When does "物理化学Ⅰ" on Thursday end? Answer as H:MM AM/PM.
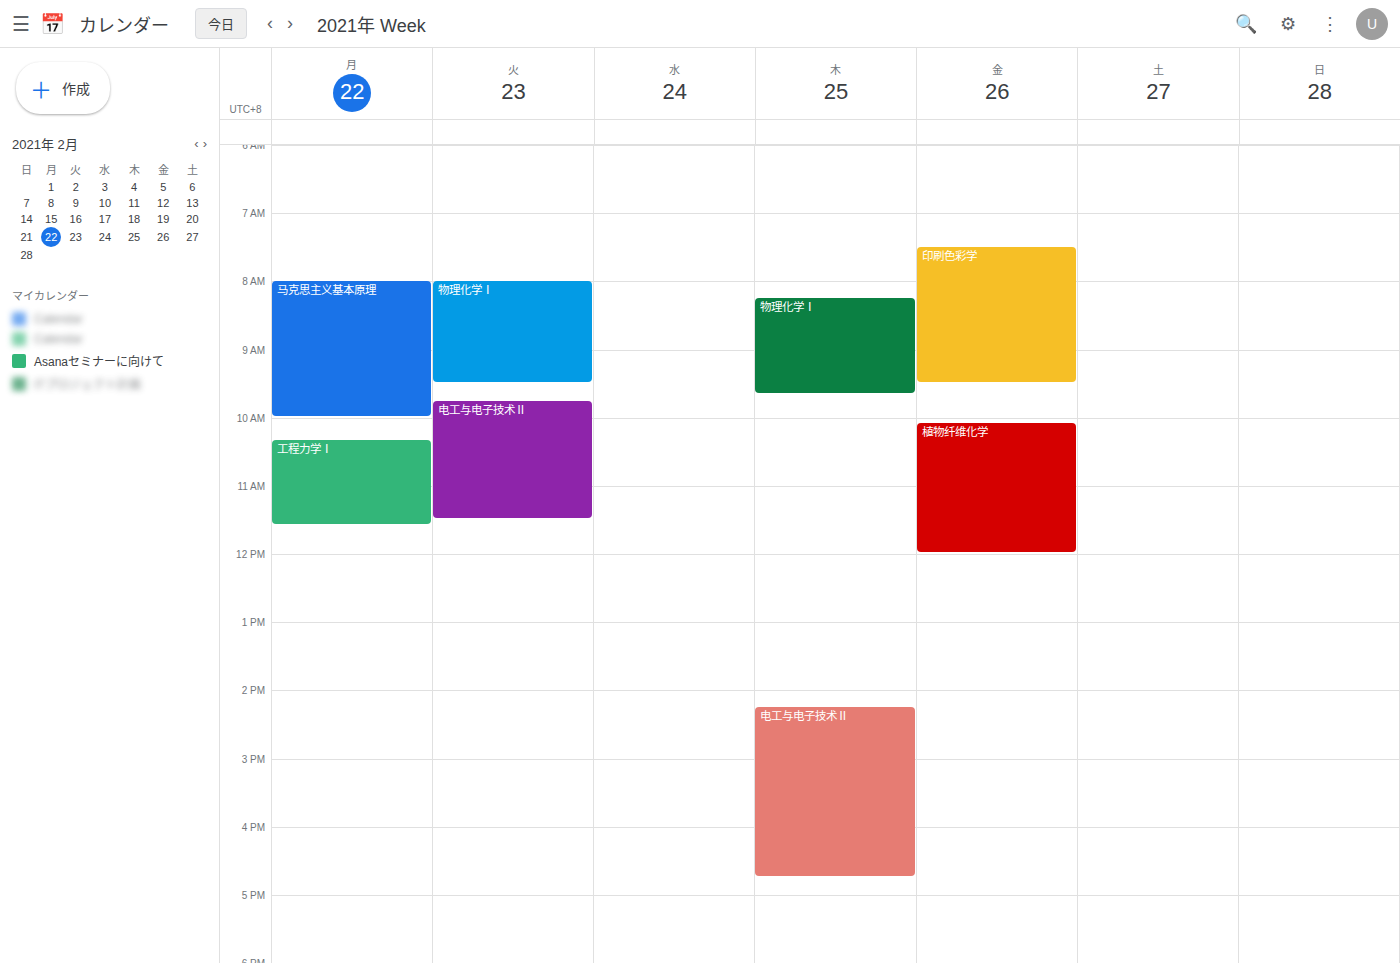
9:40 AM